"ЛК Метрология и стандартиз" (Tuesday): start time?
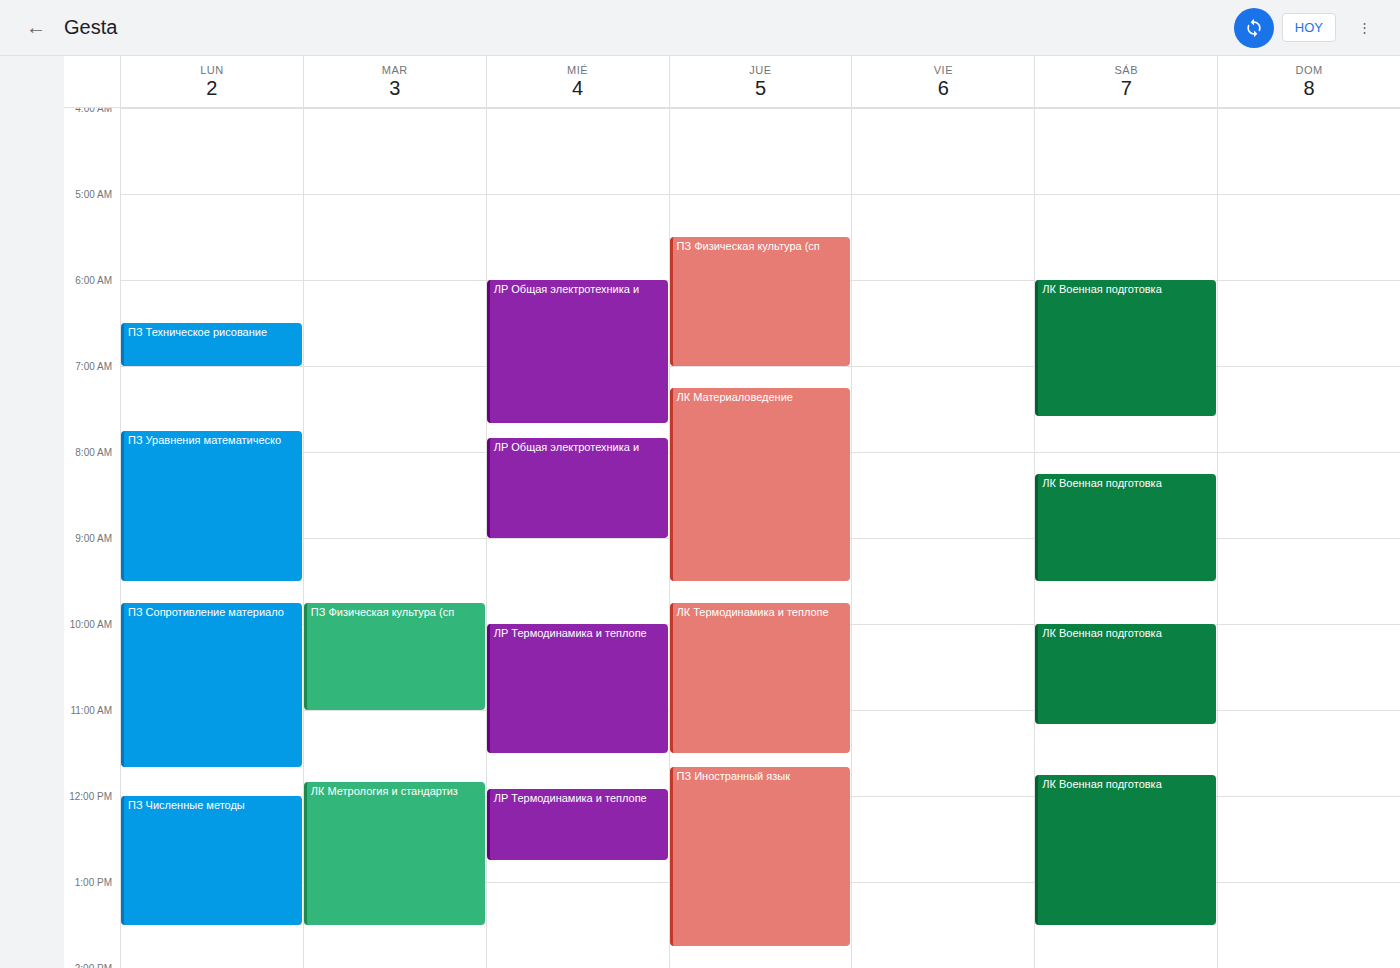
11:50 AM